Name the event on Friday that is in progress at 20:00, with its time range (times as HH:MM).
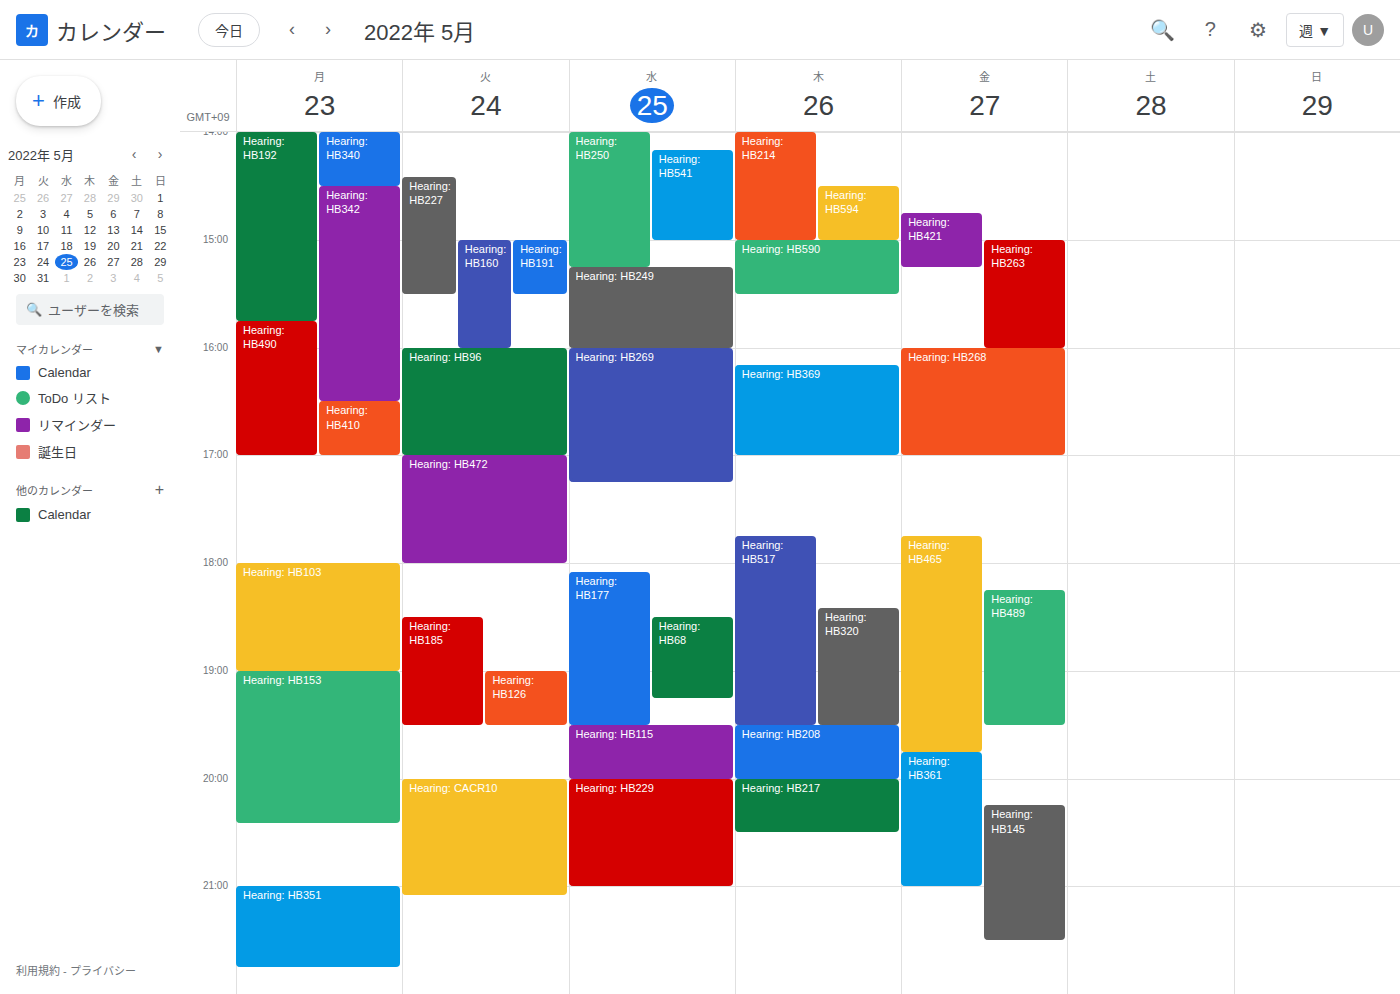
"Hearing: HB361", 19:45 to 21:00